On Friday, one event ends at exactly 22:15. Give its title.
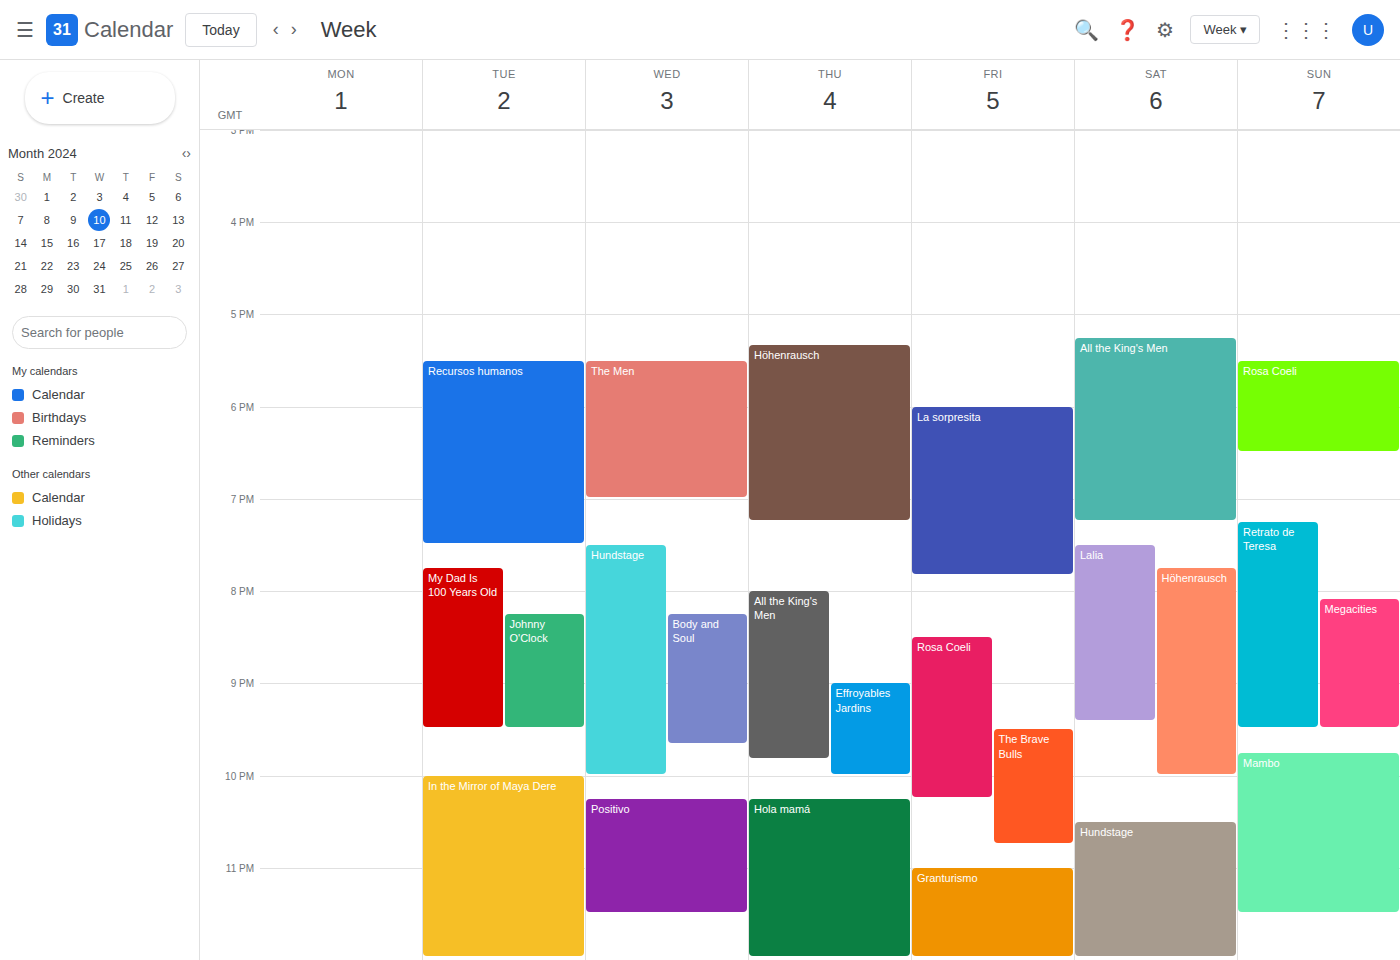
"Rosa Coeli"